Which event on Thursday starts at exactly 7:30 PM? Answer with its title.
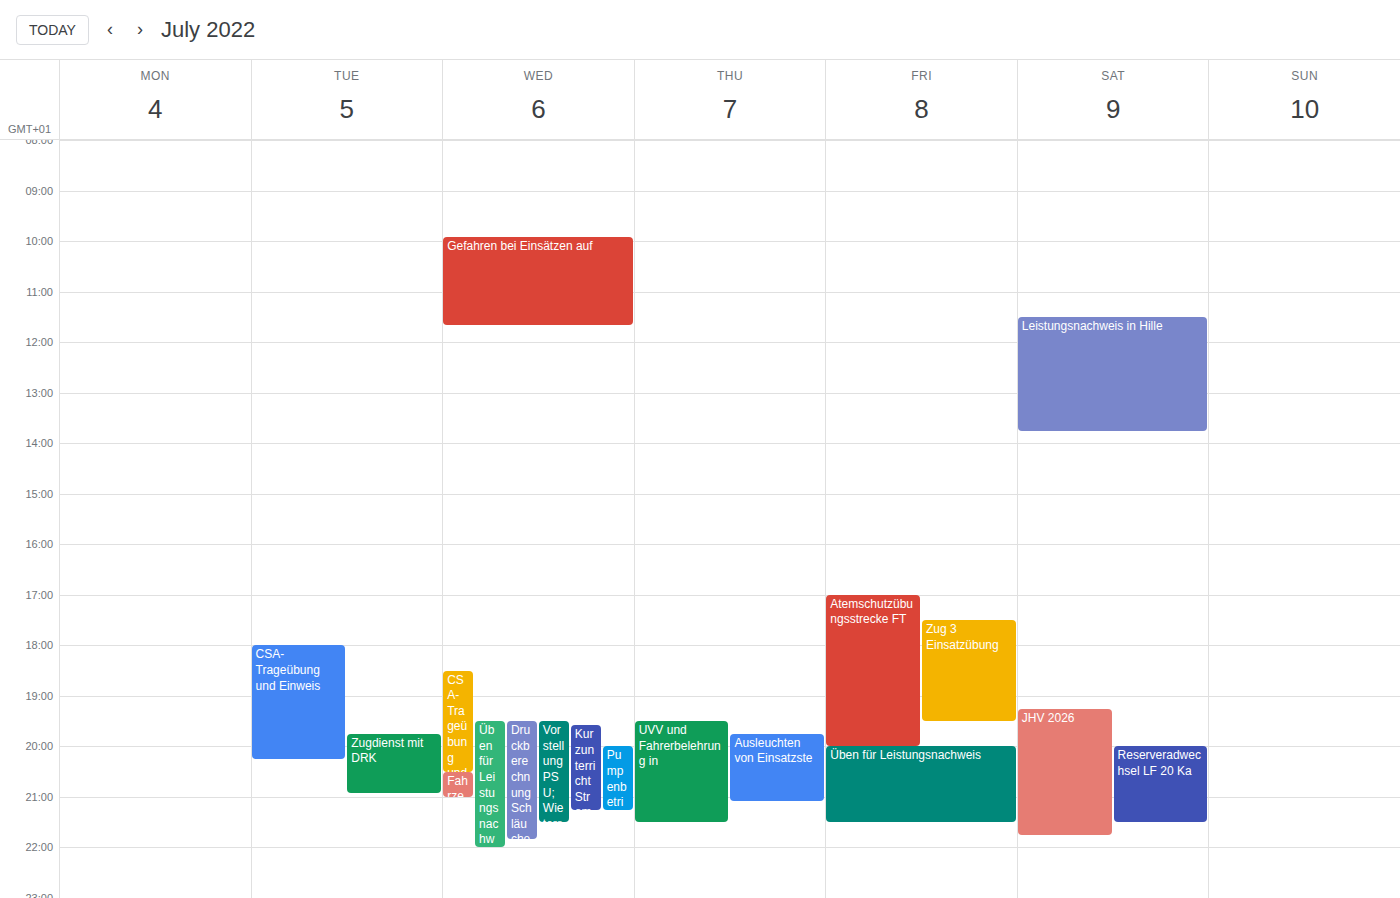
"UVV und Fahrerbelehrung in"